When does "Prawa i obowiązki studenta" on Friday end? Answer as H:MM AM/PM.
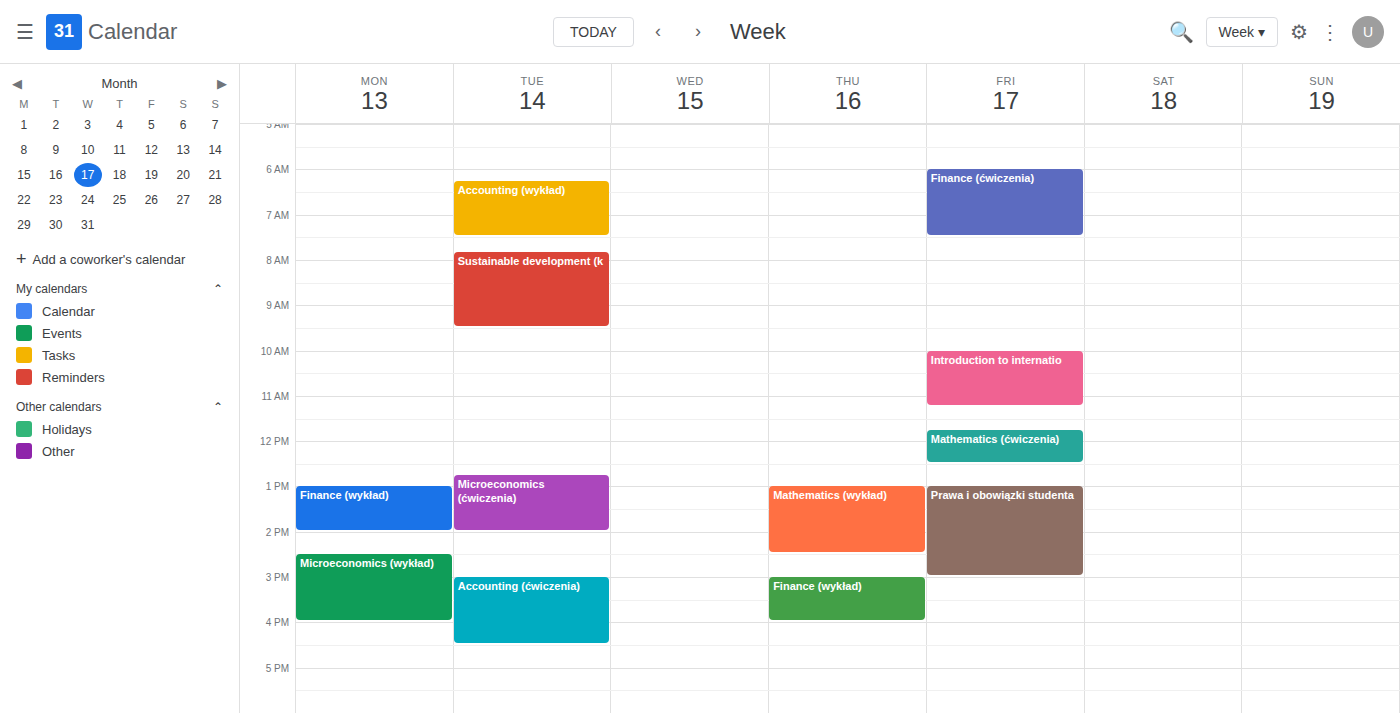
3:00 PM